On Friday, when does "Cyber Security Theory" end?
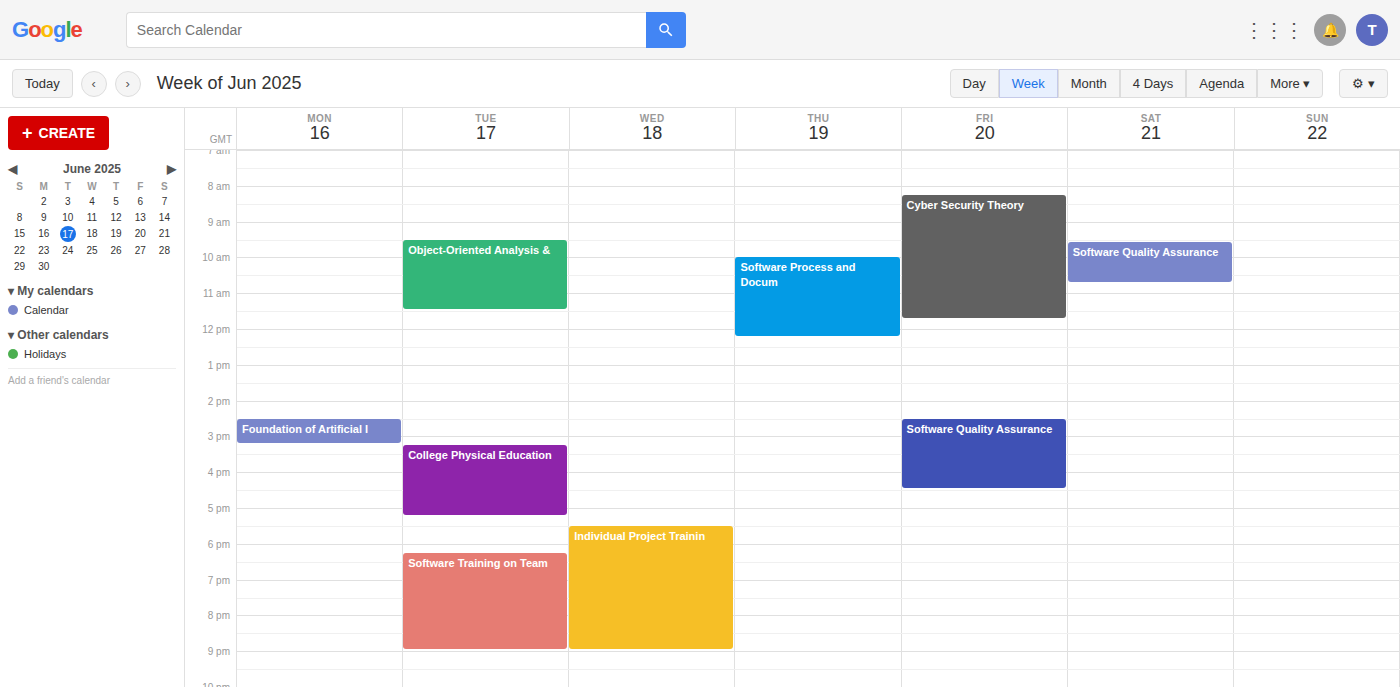
11:45 AM